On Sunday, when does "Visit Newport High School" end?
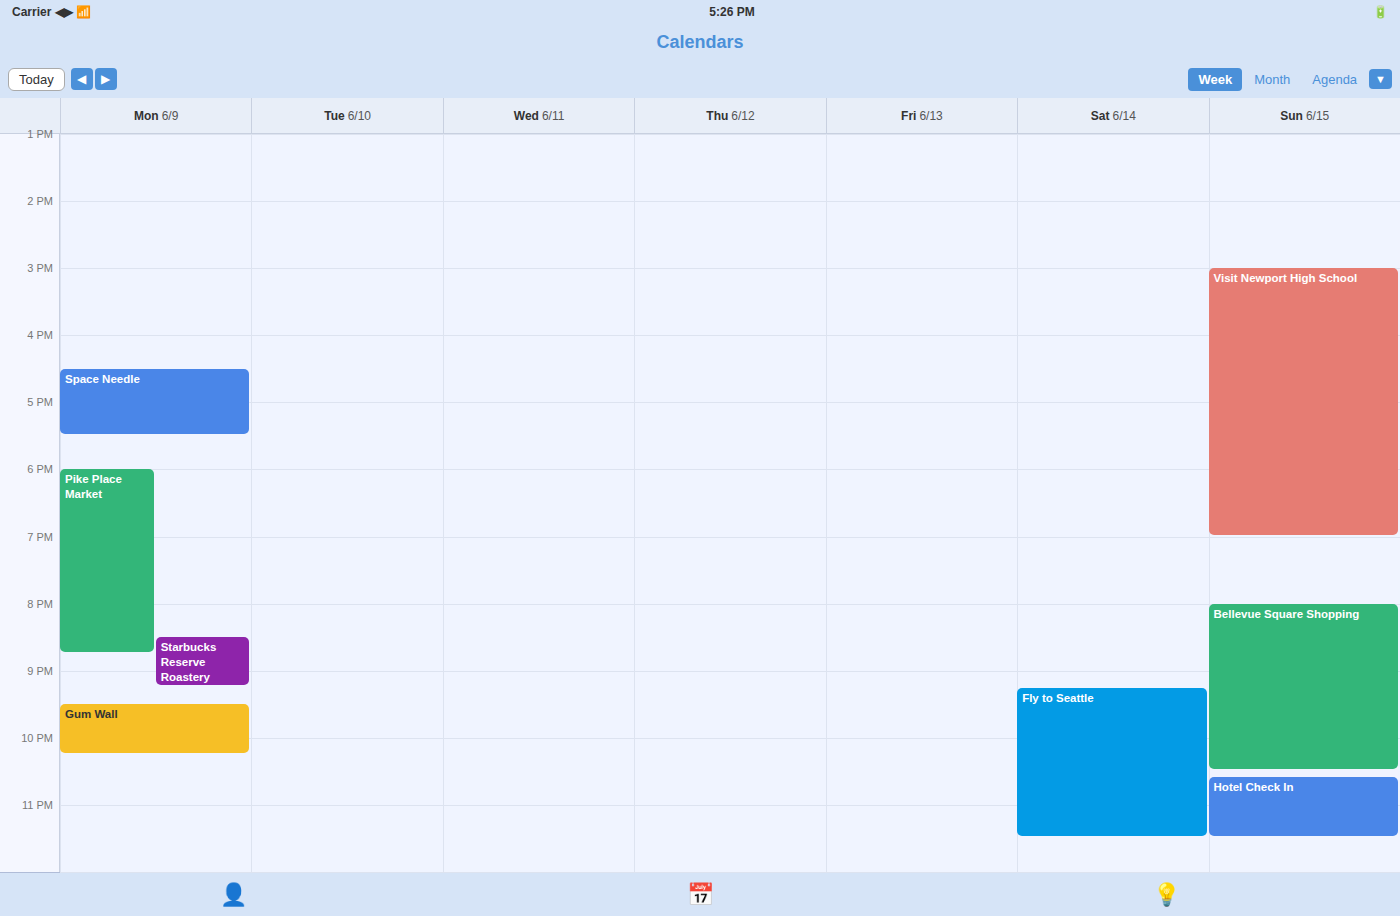
7:00 PM